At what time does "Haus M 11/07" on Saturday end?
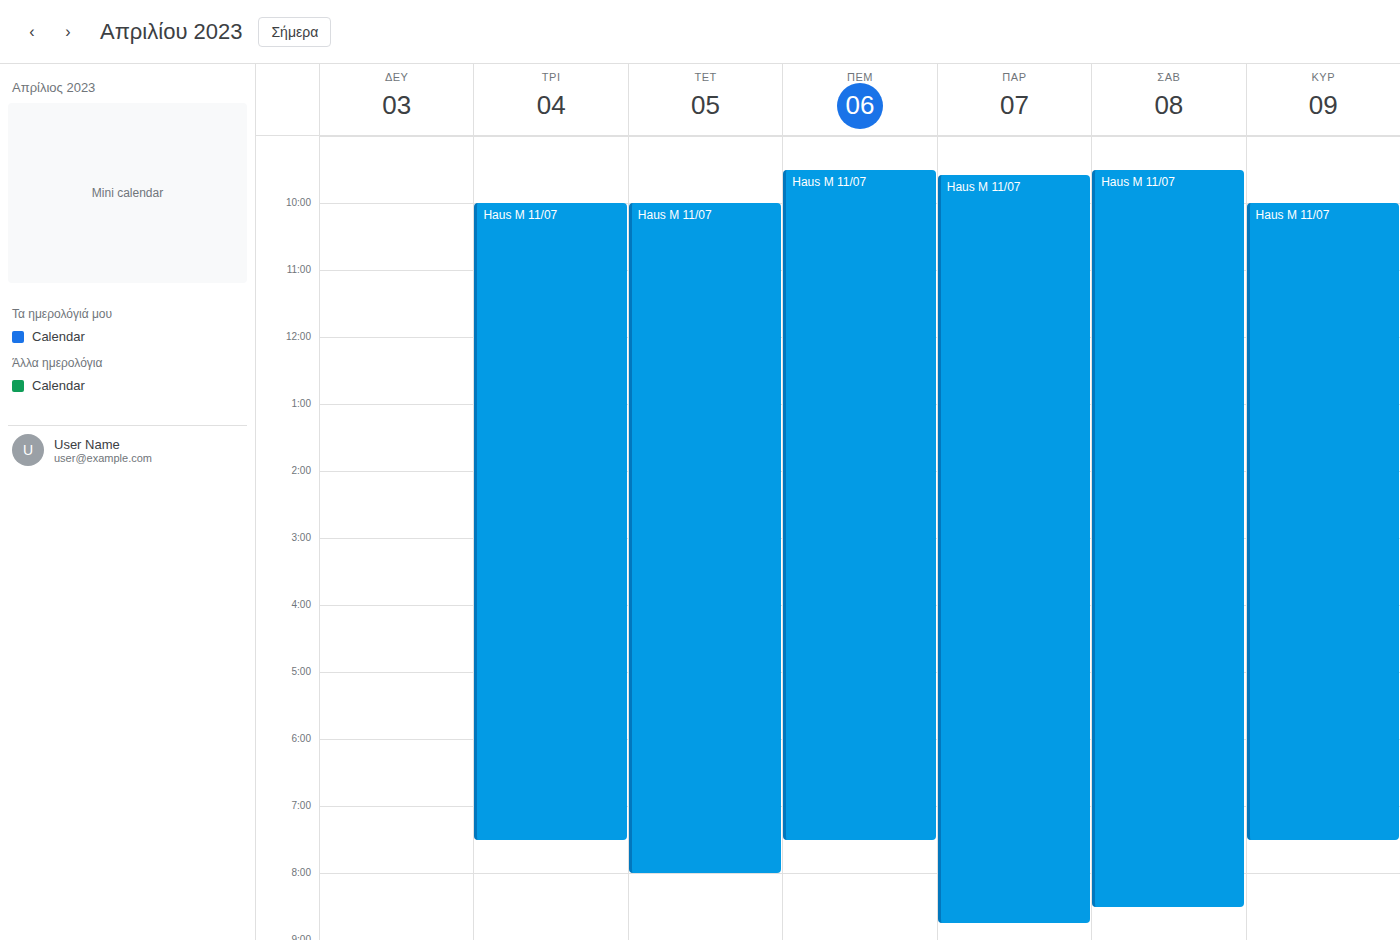
8:30 PM